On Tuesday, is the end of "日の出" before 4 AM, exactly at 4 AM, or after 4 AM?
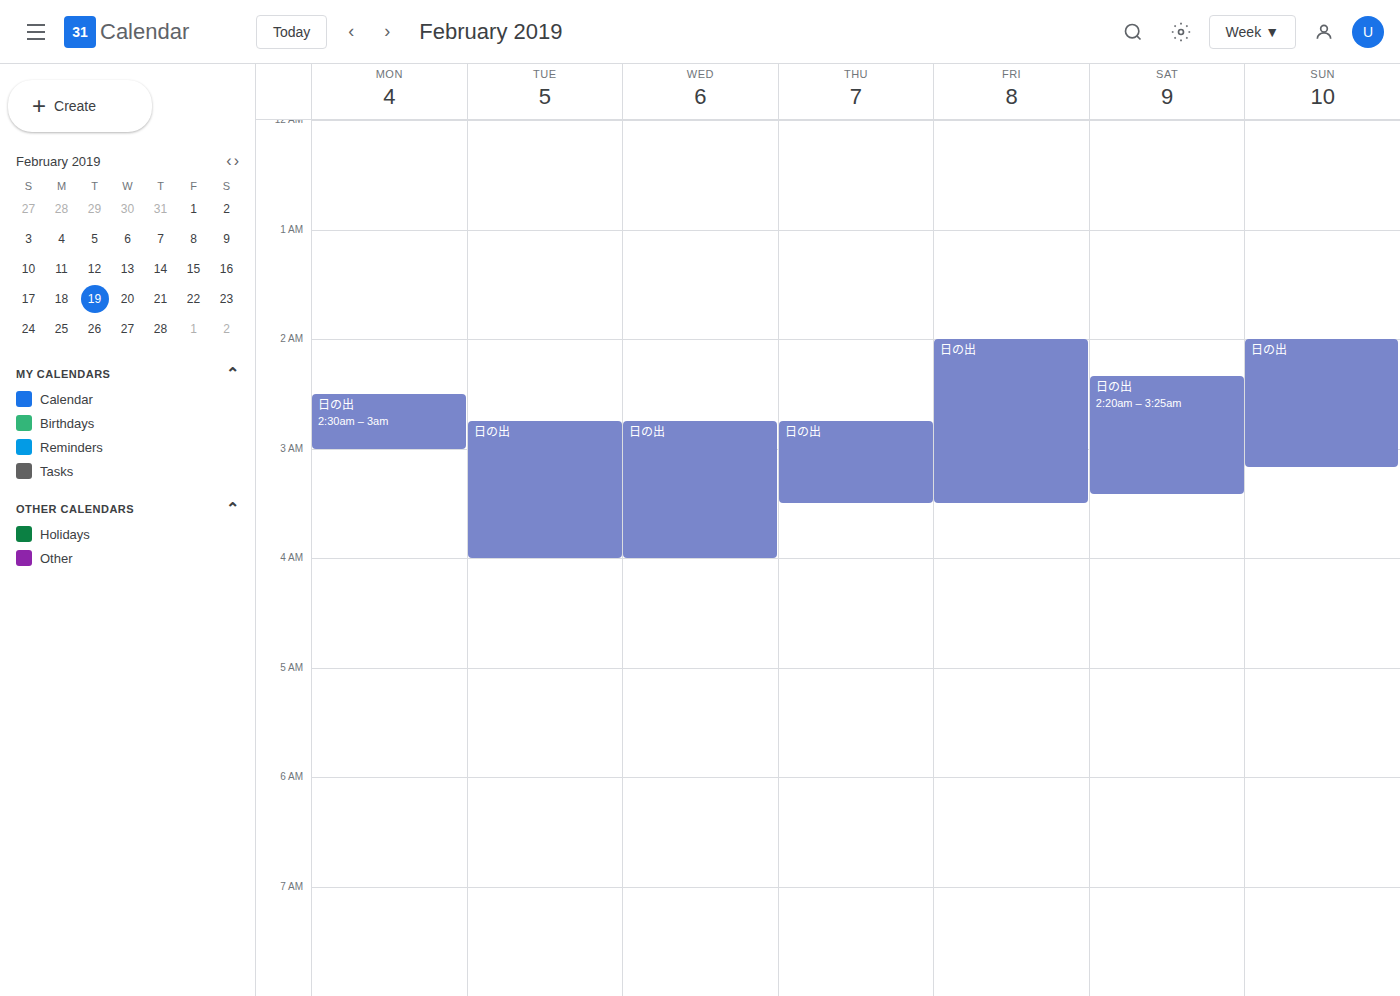
4:00 AM -- exactly at 4 AM, on the 4 AM line.